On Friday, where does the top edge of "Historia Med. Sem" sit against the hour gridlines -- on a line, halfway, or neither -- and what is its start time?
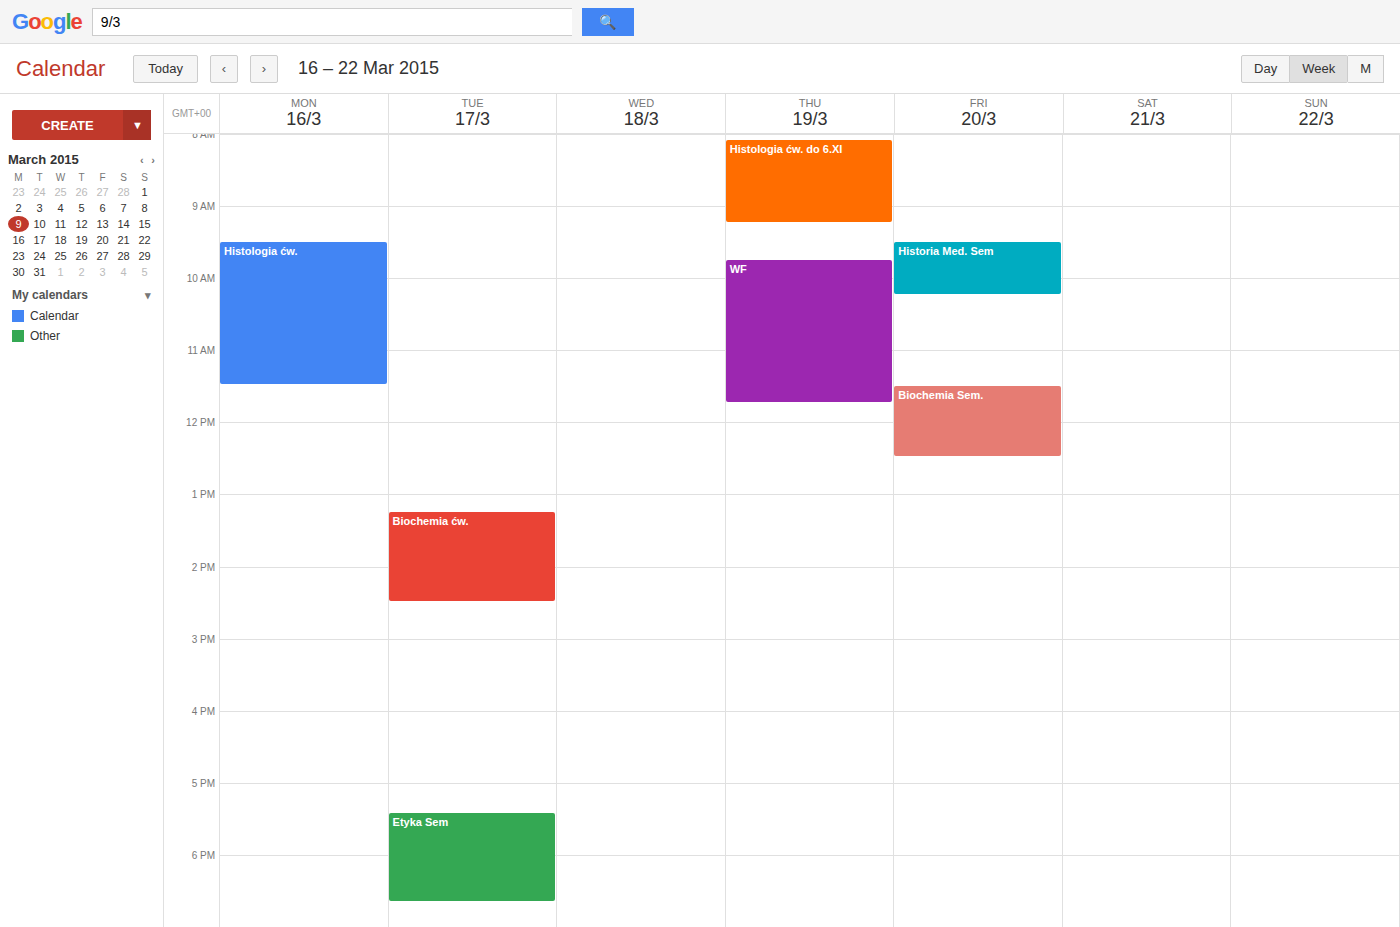
9:30 AM -- halfway between the 9 AM and 10 AM lines.